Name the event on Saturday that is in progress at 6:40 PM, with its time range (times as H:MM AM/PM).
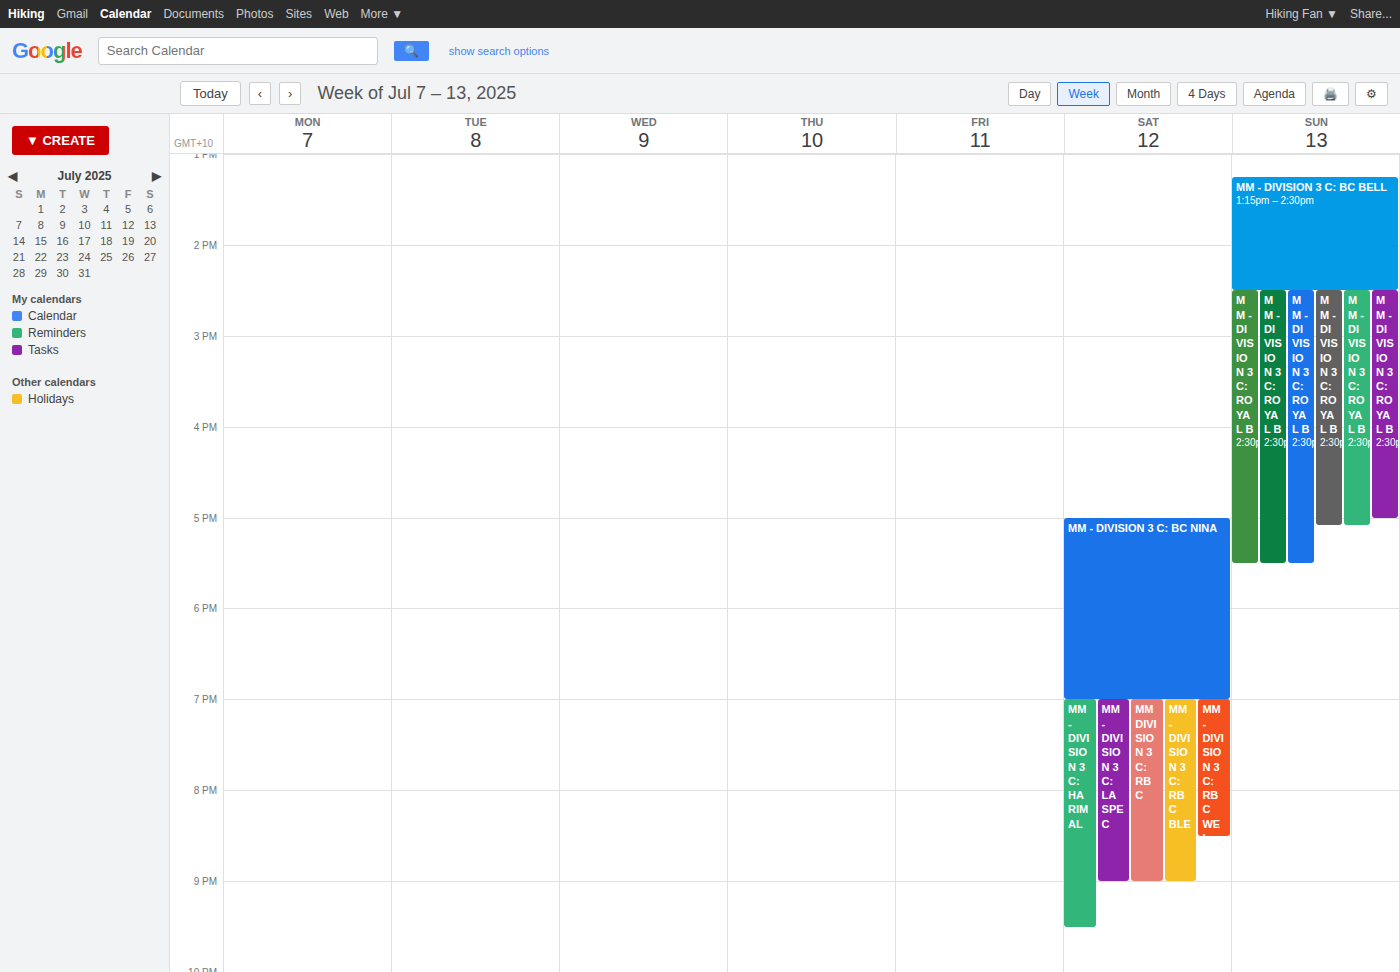
"MM - DIVISION 3 C: BC NINA", 5:00 PM to 7:00 PM